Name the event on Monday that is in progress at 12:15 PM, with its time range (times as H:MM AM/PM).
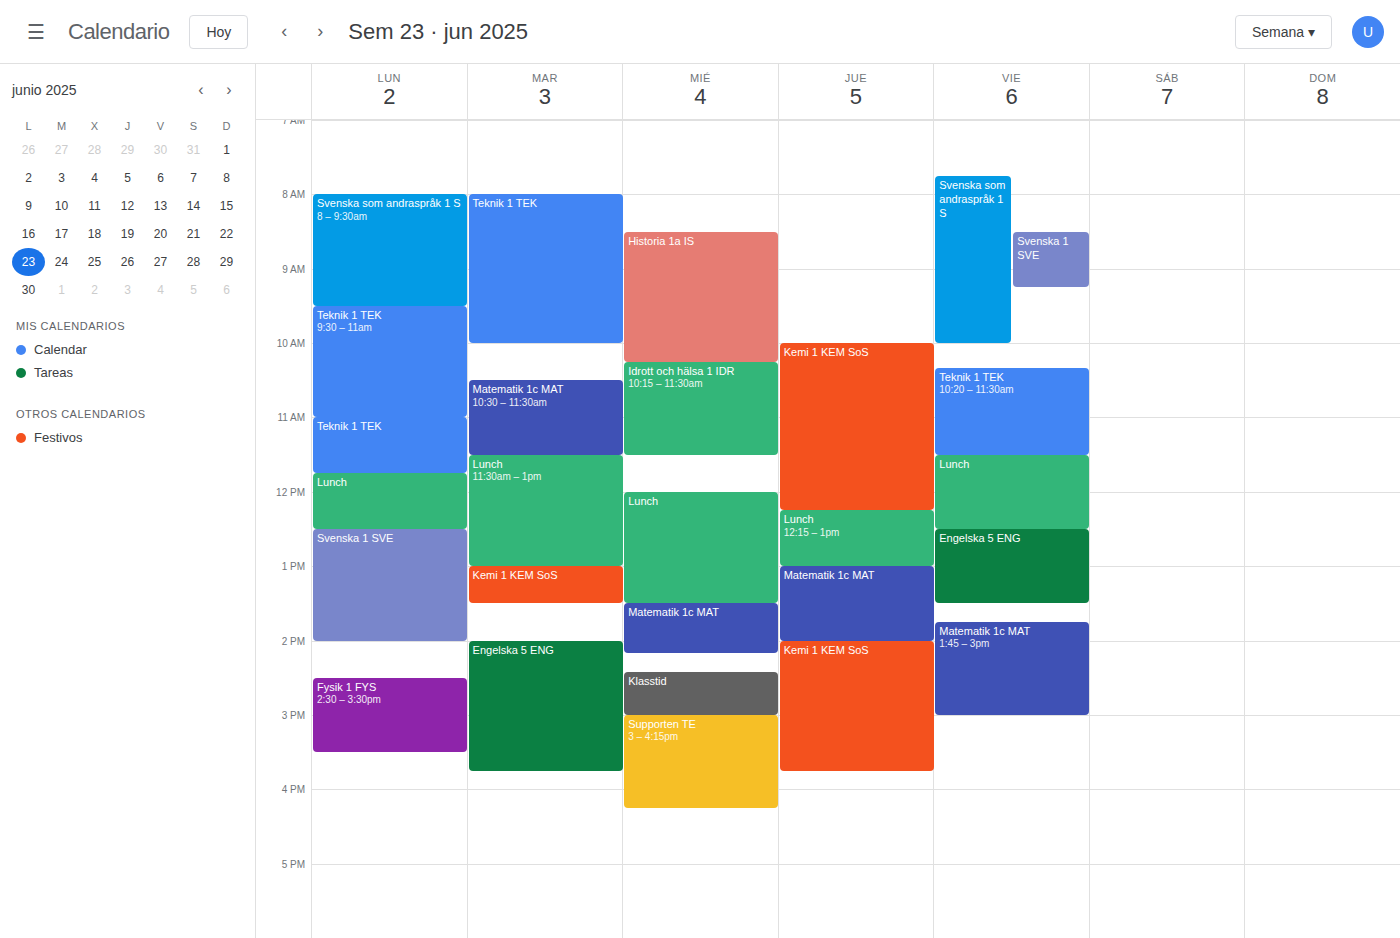
"Lunch", 11:45 AM to 12:30 PM